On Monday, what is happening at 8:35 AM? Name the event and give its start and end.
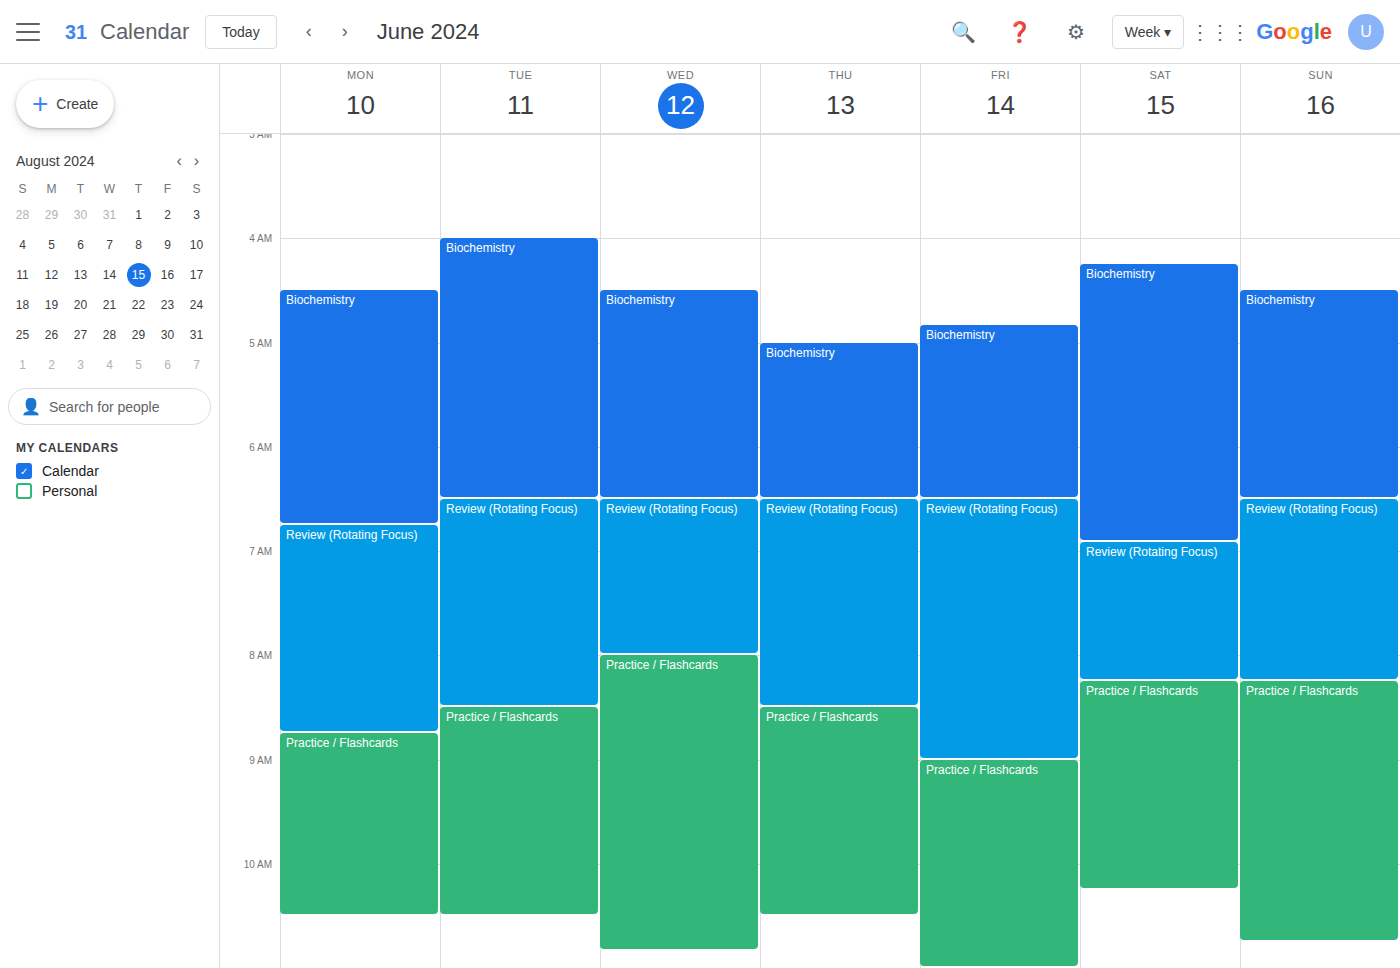
"Review (Rotating Focus)", 6:45 AM to 8:45 AM